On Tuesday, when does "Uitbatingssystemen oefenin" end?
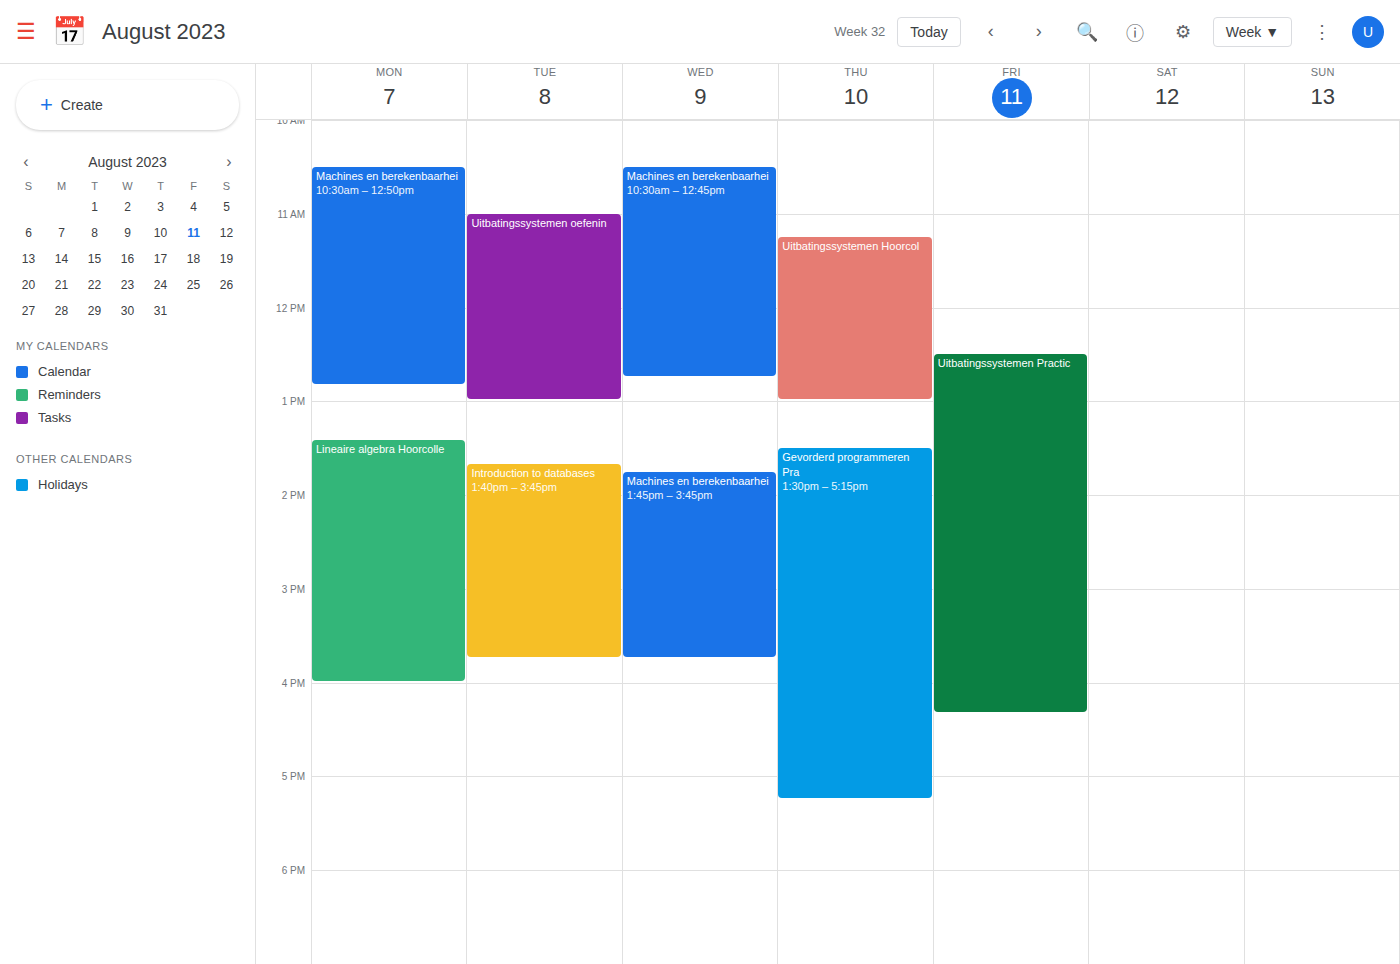
1:00 PM